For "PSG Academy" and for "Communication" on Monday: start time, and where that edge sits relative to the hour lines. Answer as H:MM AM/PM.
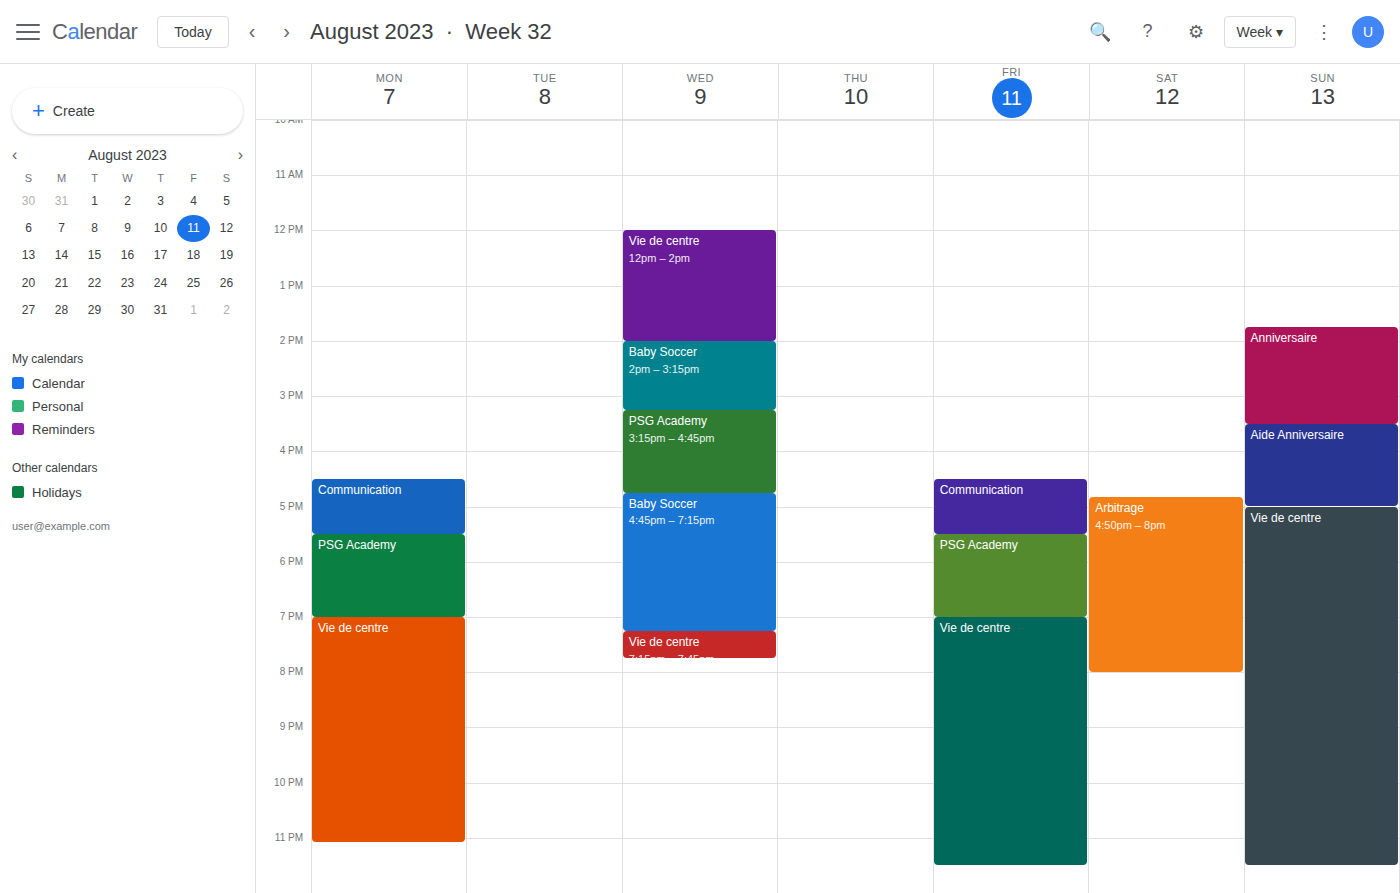
"PSG Academy": 5:30 PM, halfway between the 5 PM and 6 PM lines. "Communication": 4:30 PM, halfway between the 4 PM and 5 PM lines.